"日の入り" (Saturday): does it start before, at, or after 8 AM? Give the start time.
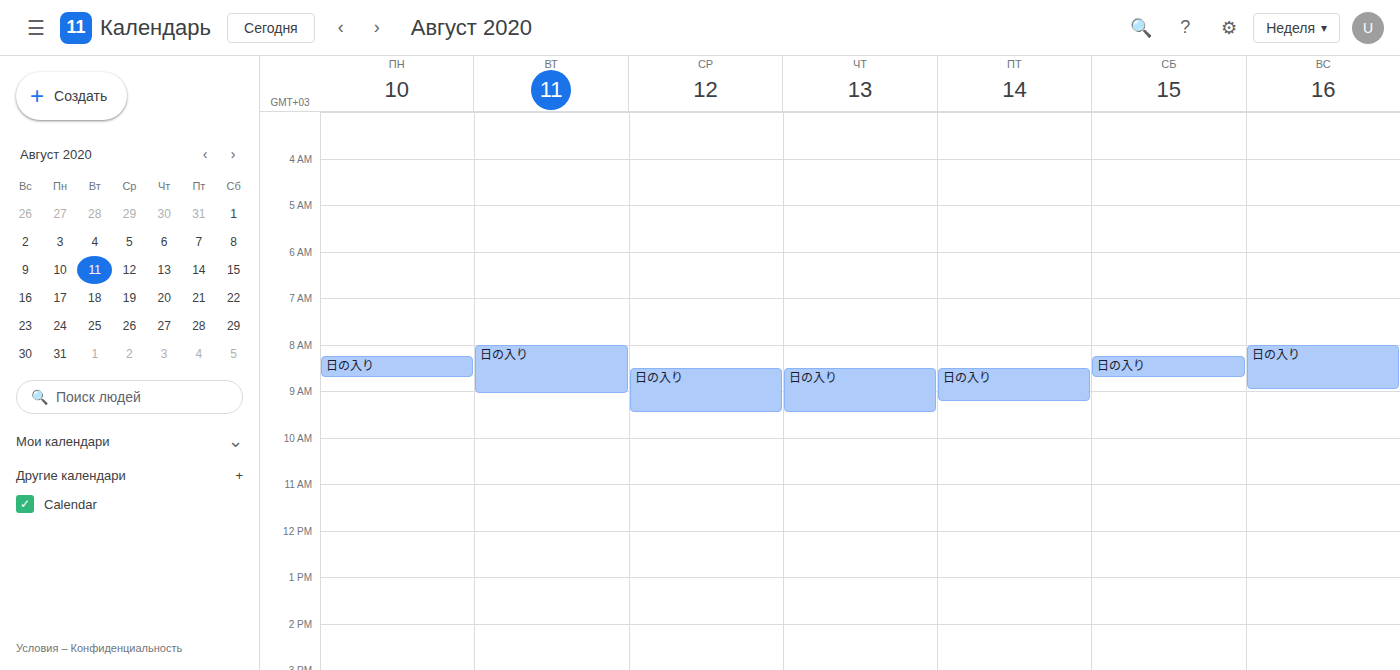
8:15 AM -- after 8 AM, 15 minutes below the 8 AM line.